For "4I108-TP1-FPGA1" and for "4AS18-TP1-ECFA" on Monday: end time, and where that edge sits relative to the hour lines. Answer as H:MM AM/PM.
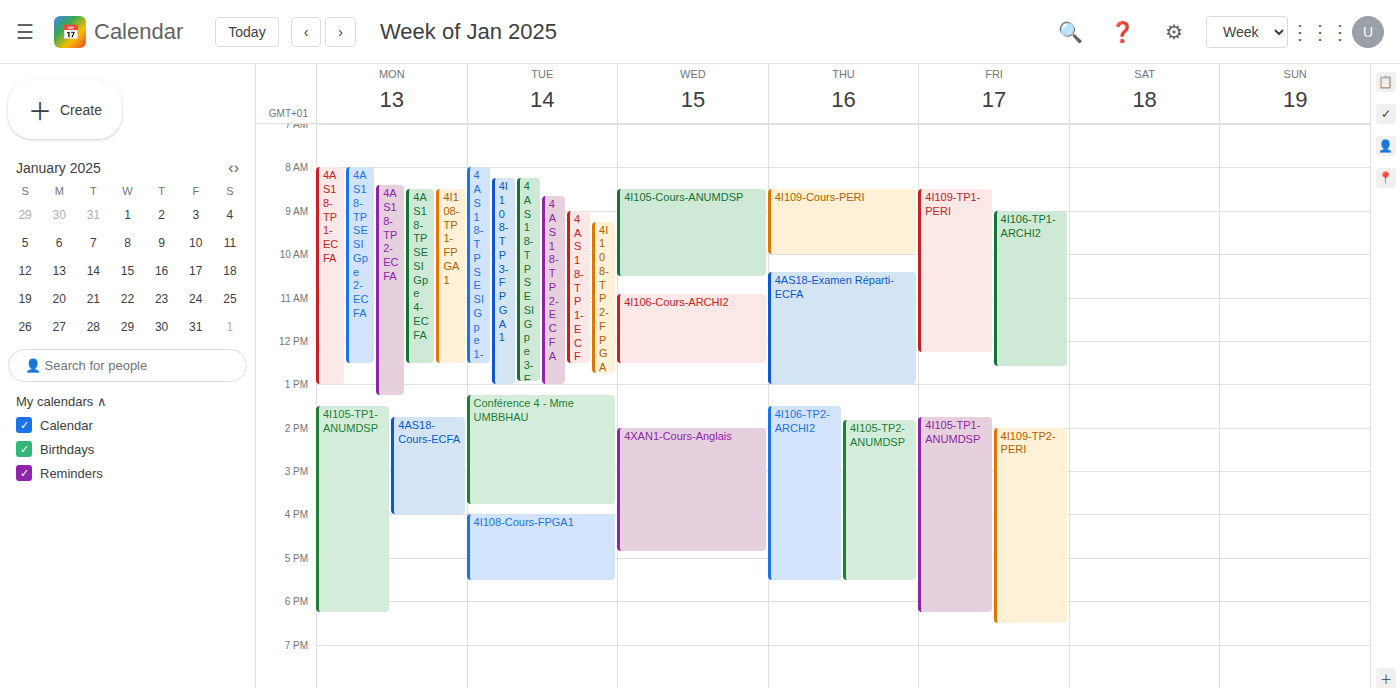
"4I108-TP1-FPGA1": 12:30 PM, halfway between the 12 PM and 1 PM lines. "4AS18-TP1-ECFA": 1:00 PM, exactly on the 1 PM line.